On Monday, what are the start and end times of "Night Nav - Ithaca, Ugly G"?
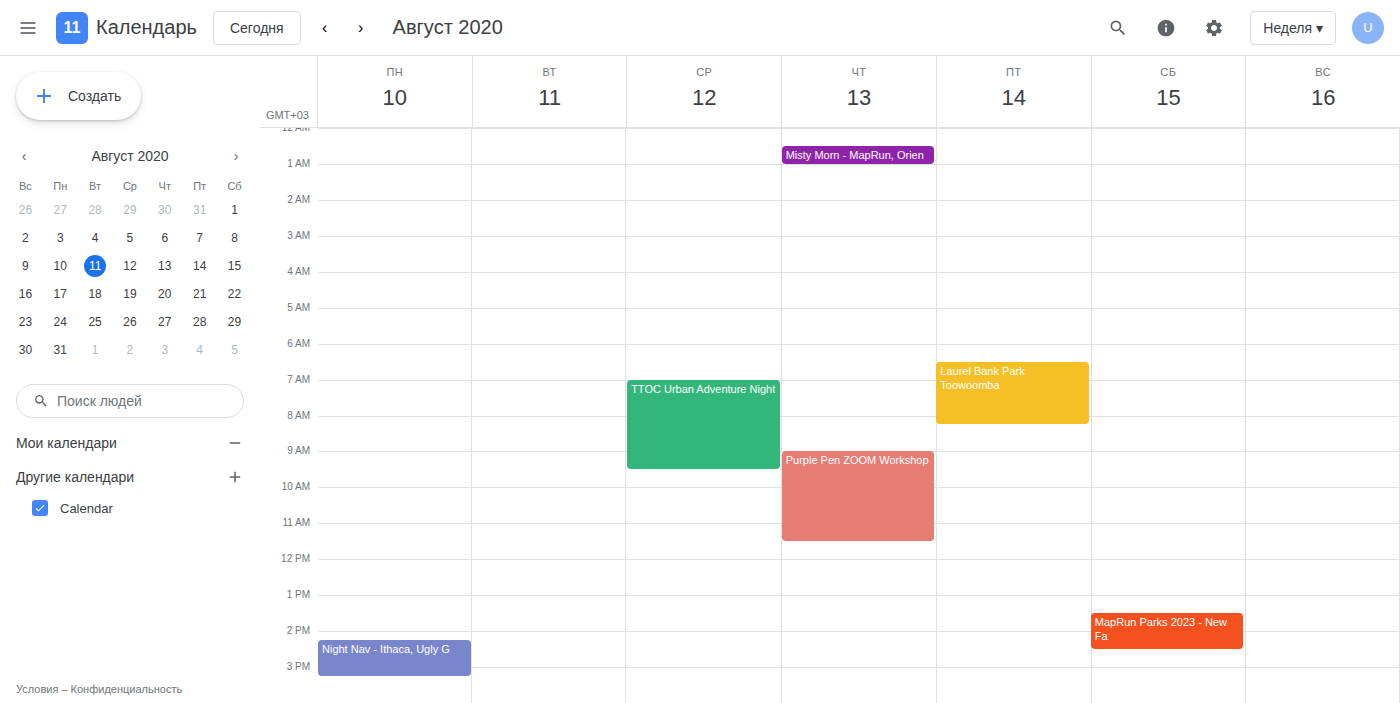
2:15 PM to 3:15 PM